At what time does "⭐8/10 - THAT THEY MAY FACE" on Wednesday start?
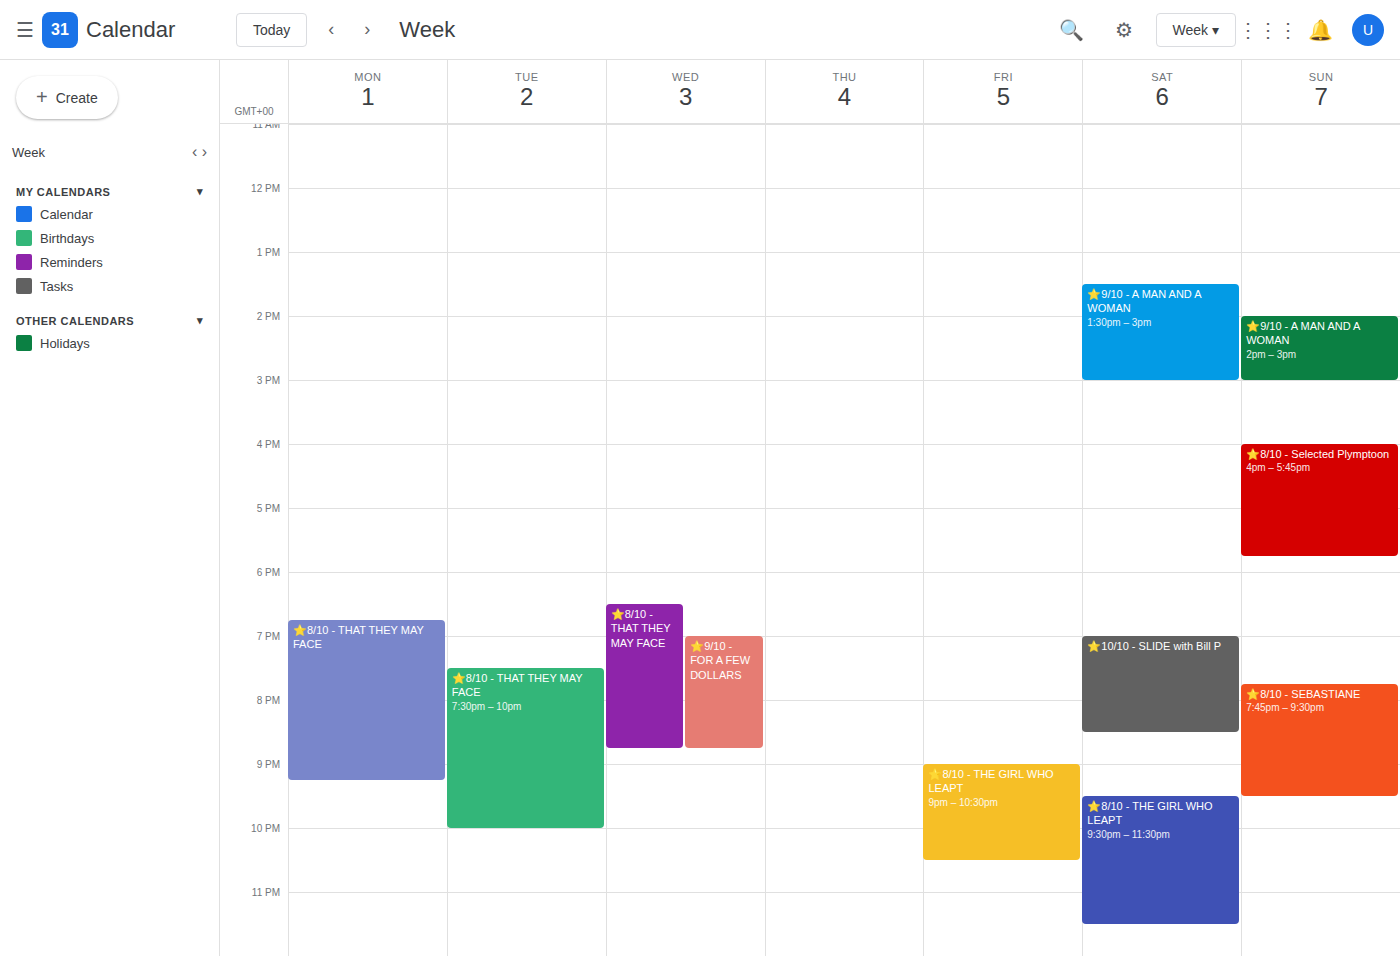
18:30